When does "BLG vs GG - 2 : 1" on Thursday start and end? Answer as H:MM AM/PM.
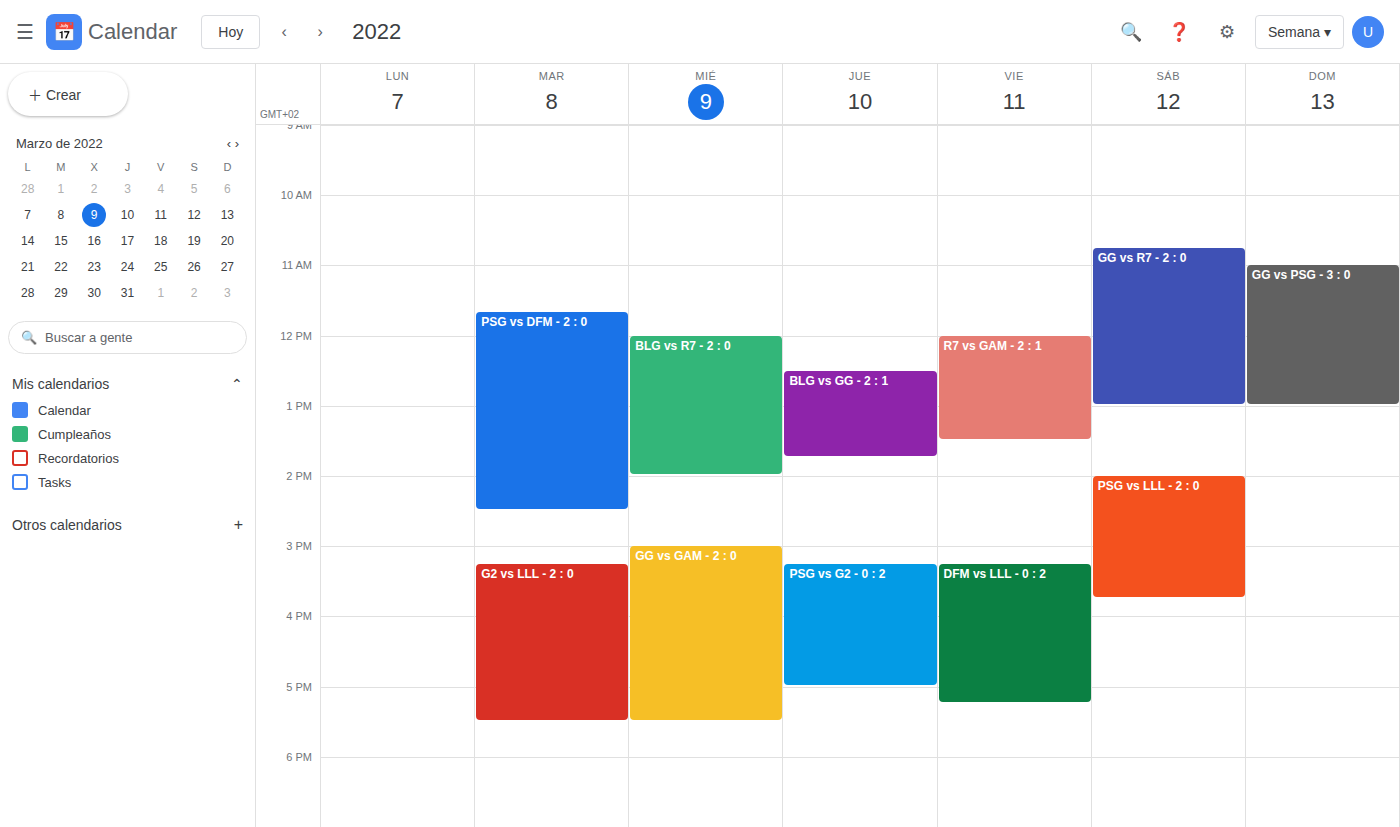
12:30 PM to 1:45 PM